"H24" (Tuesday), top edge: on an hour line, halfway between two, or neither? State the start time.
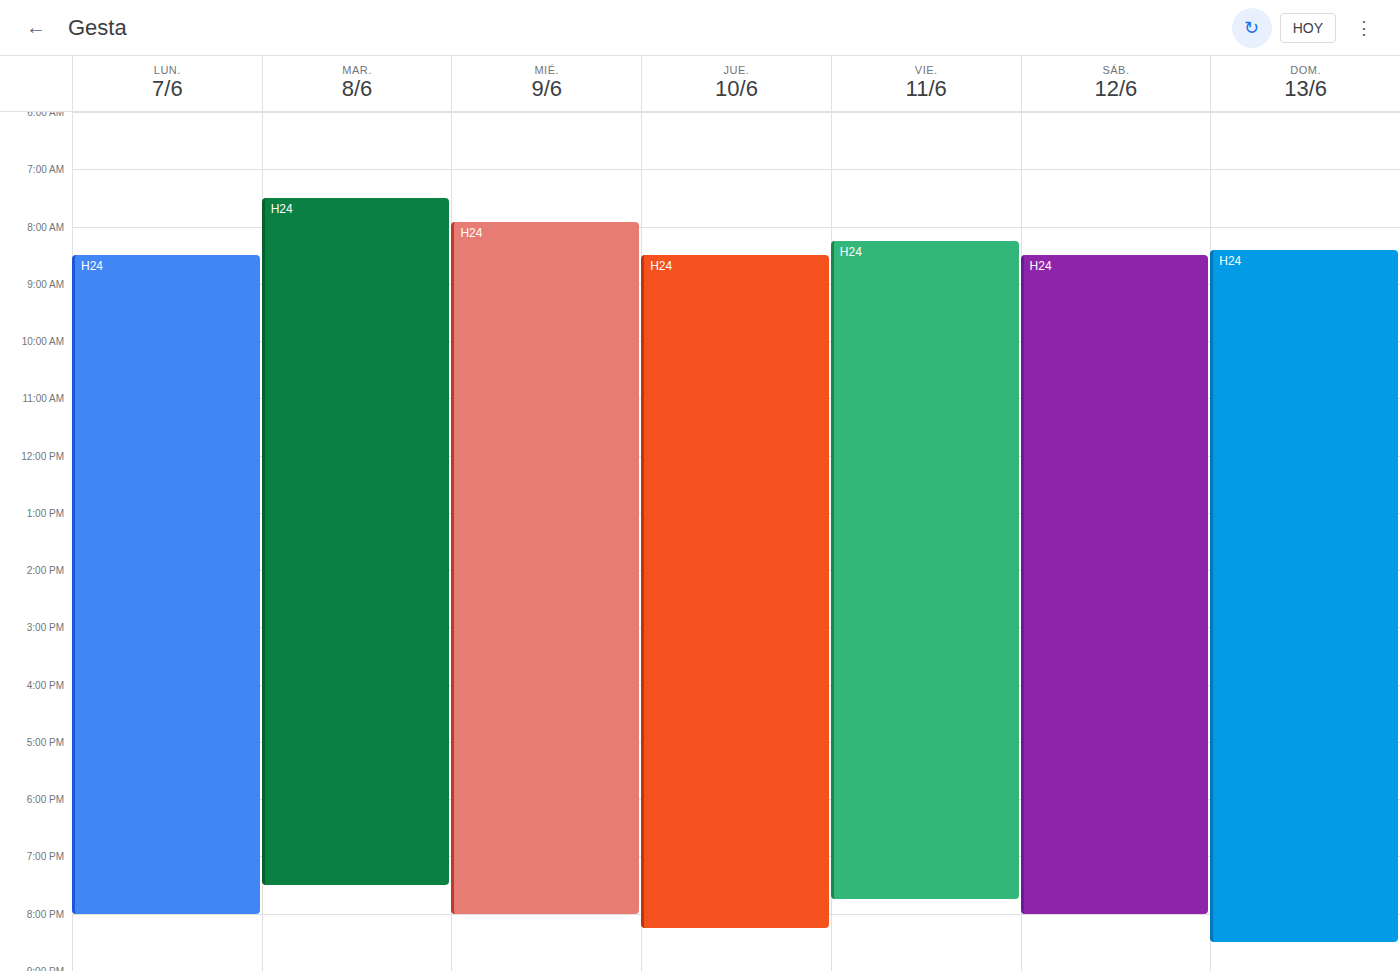
07:30 -- halfway between the 07:00 and 08:00 lines.